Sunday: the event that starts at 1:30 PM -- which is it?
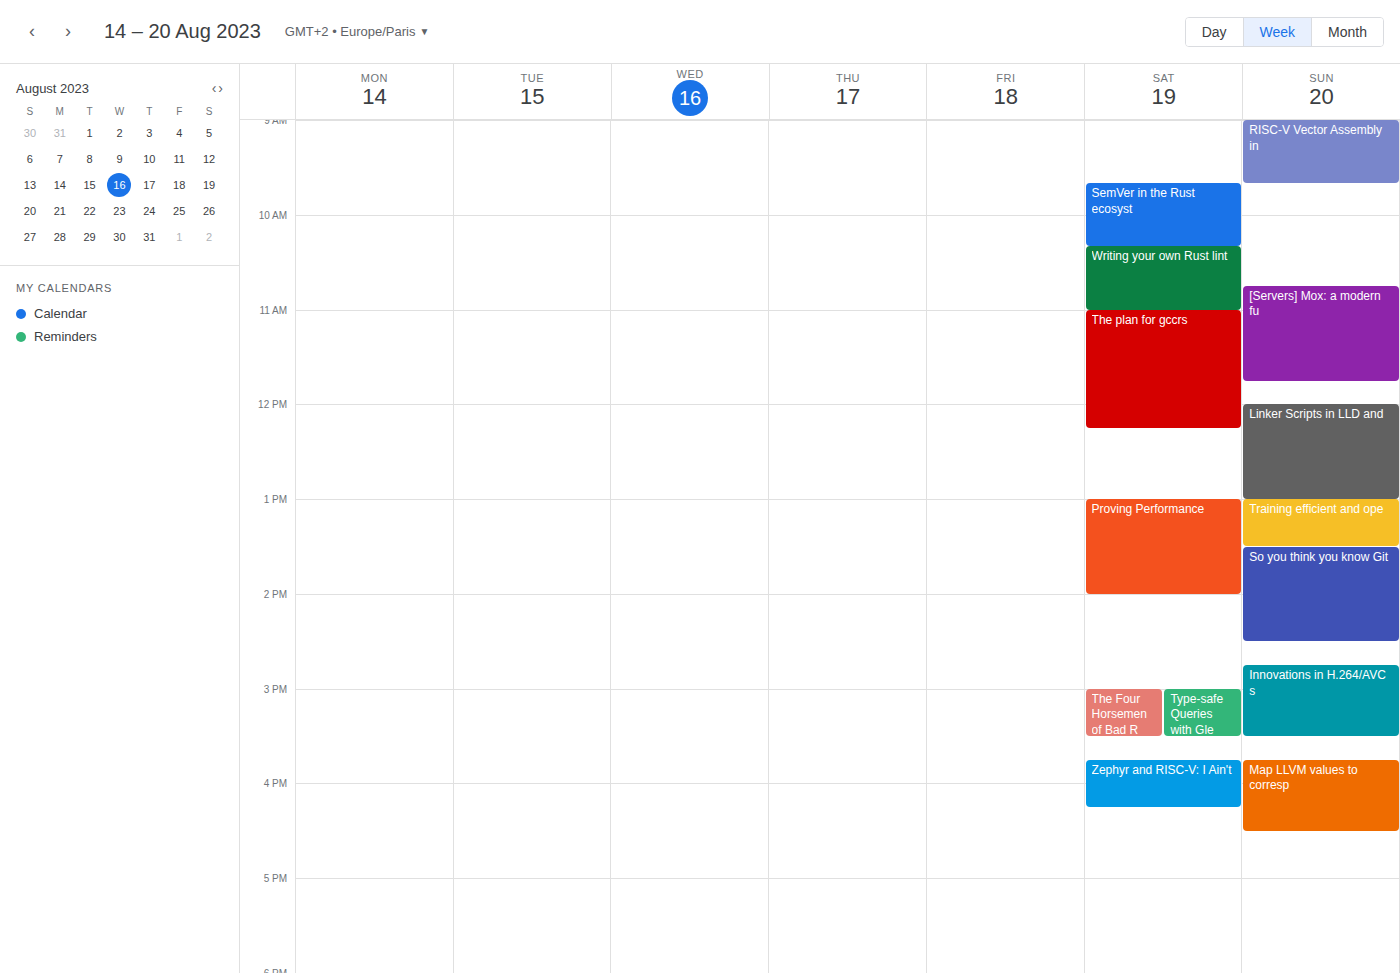
"So you think you know Git"